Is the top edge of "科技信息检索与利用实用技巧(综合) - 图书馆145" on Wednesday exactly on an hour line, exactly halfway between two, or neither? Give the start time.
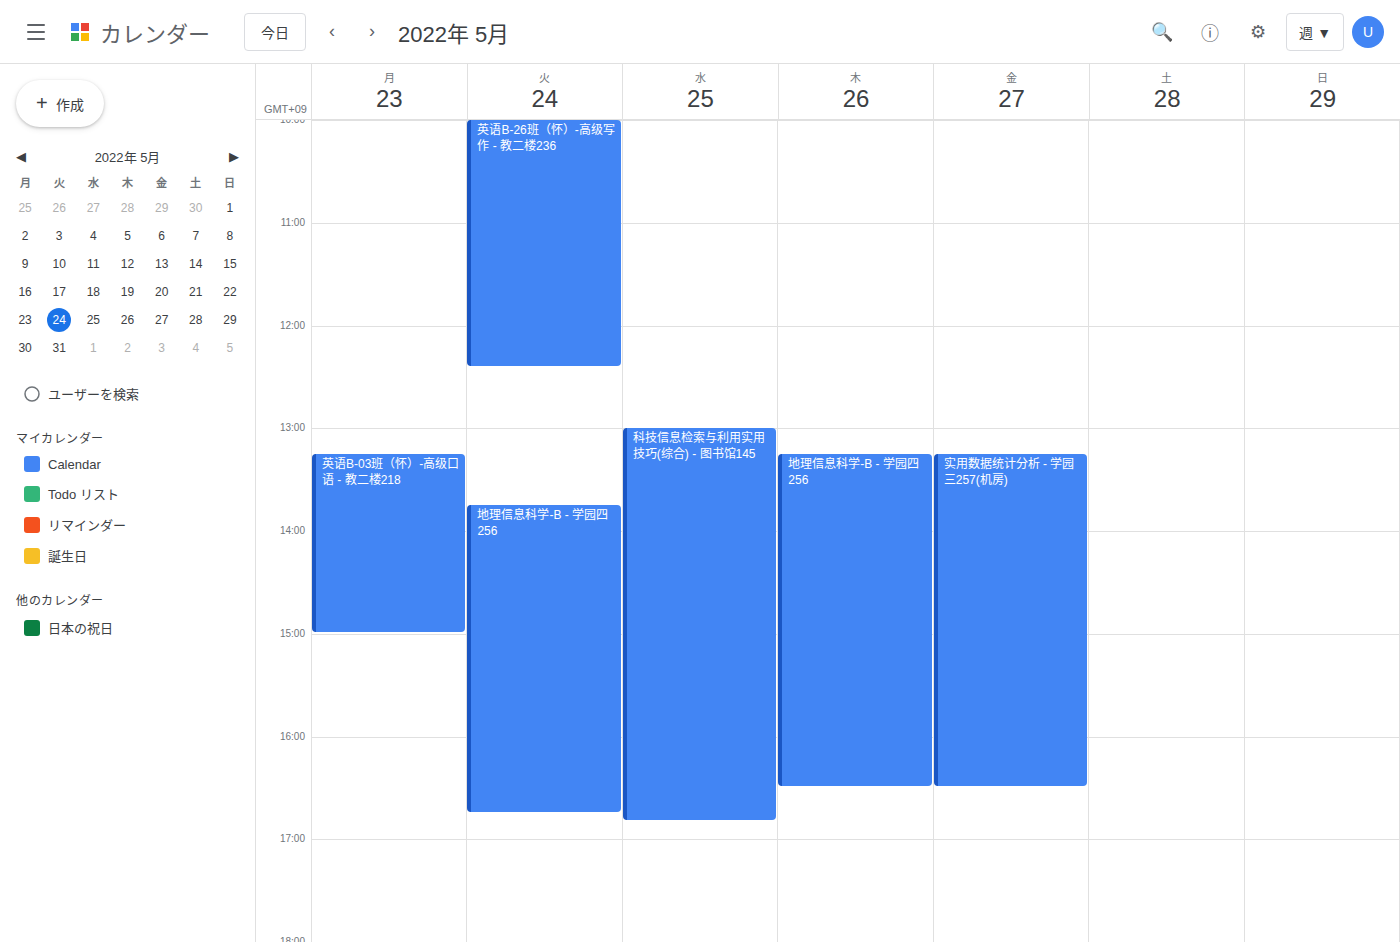
1:00 PM -- exactly on the 1 PM line.